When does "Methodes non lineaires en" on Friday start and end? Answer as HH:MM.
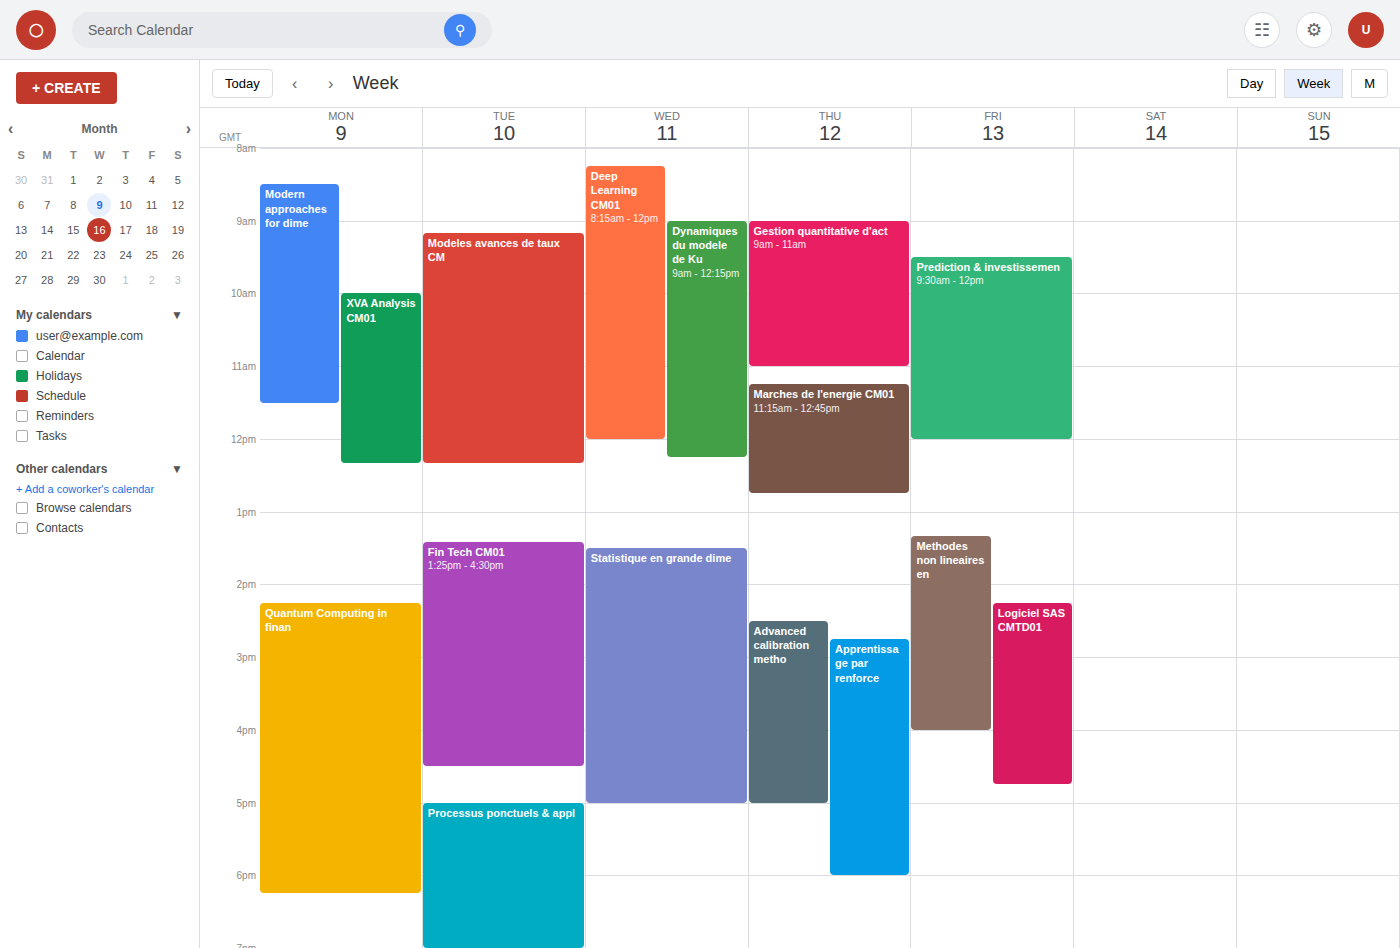
13:20 to 16:00